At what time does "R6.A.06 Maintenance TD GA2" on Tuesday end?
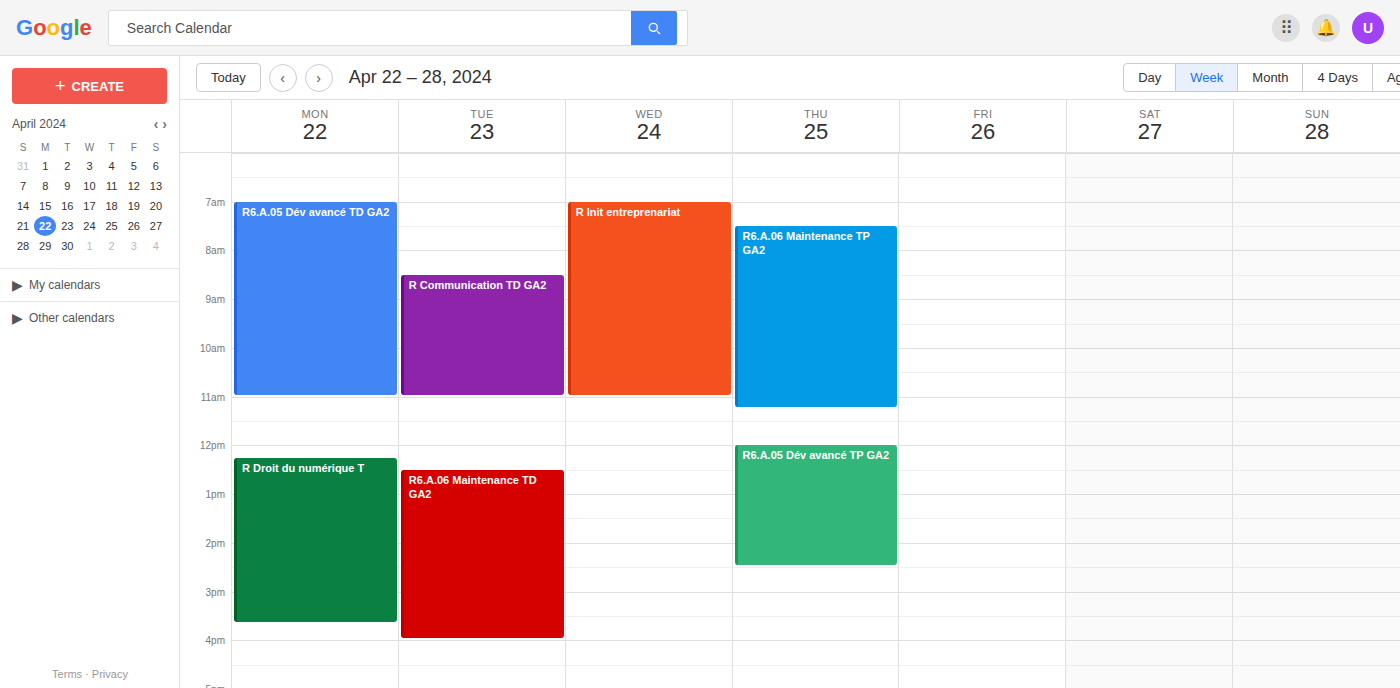
4:00 PM